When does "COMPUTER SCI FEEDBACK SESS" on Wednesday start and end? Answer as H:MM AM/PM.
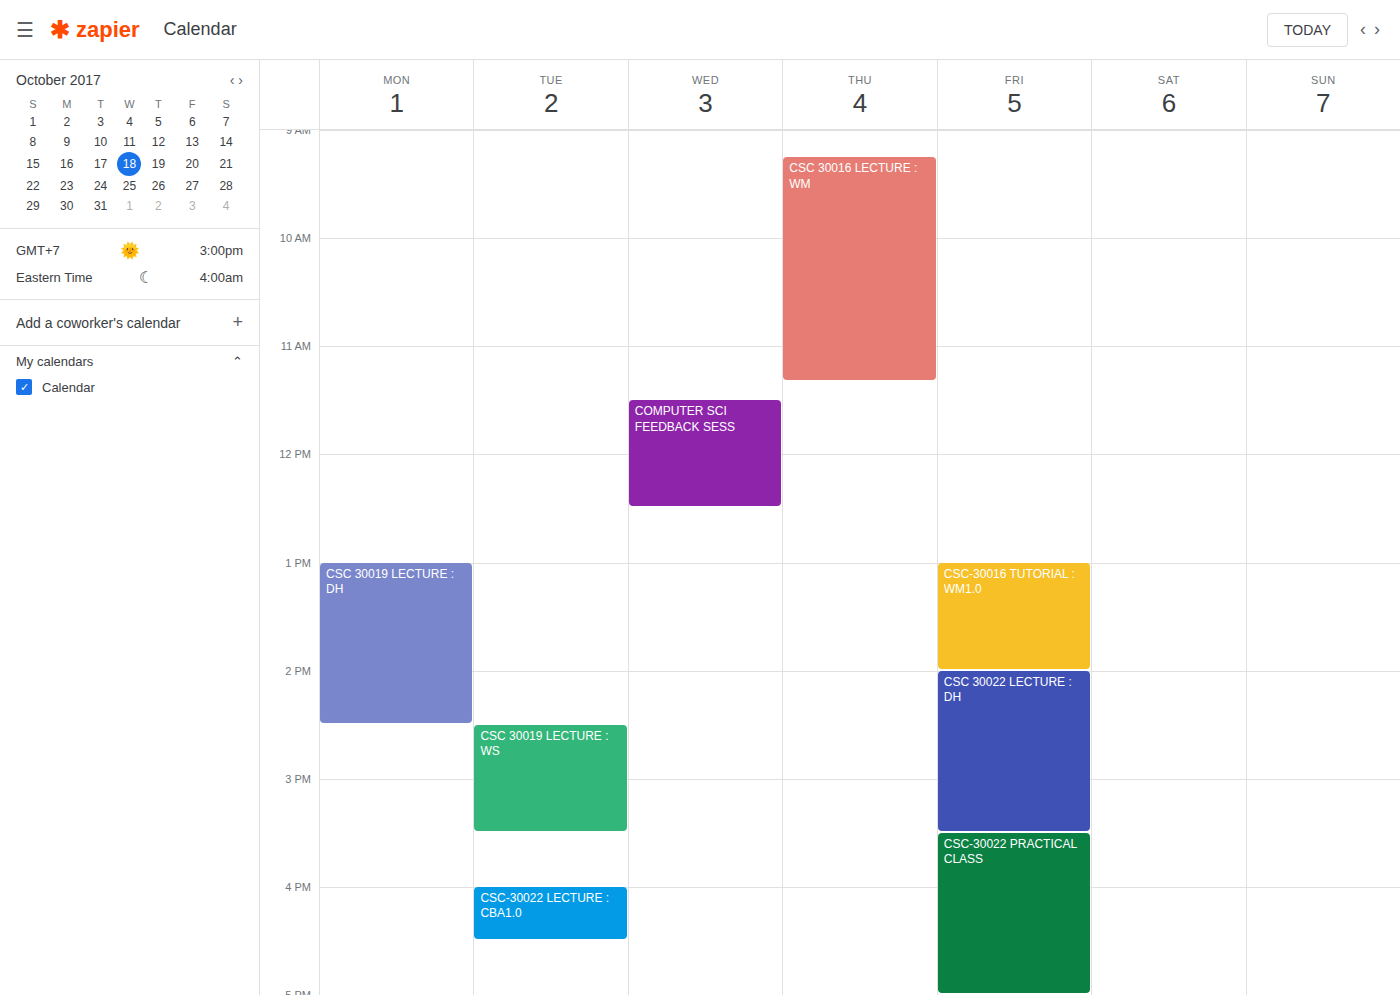
11:30 AM to 12:30 PM